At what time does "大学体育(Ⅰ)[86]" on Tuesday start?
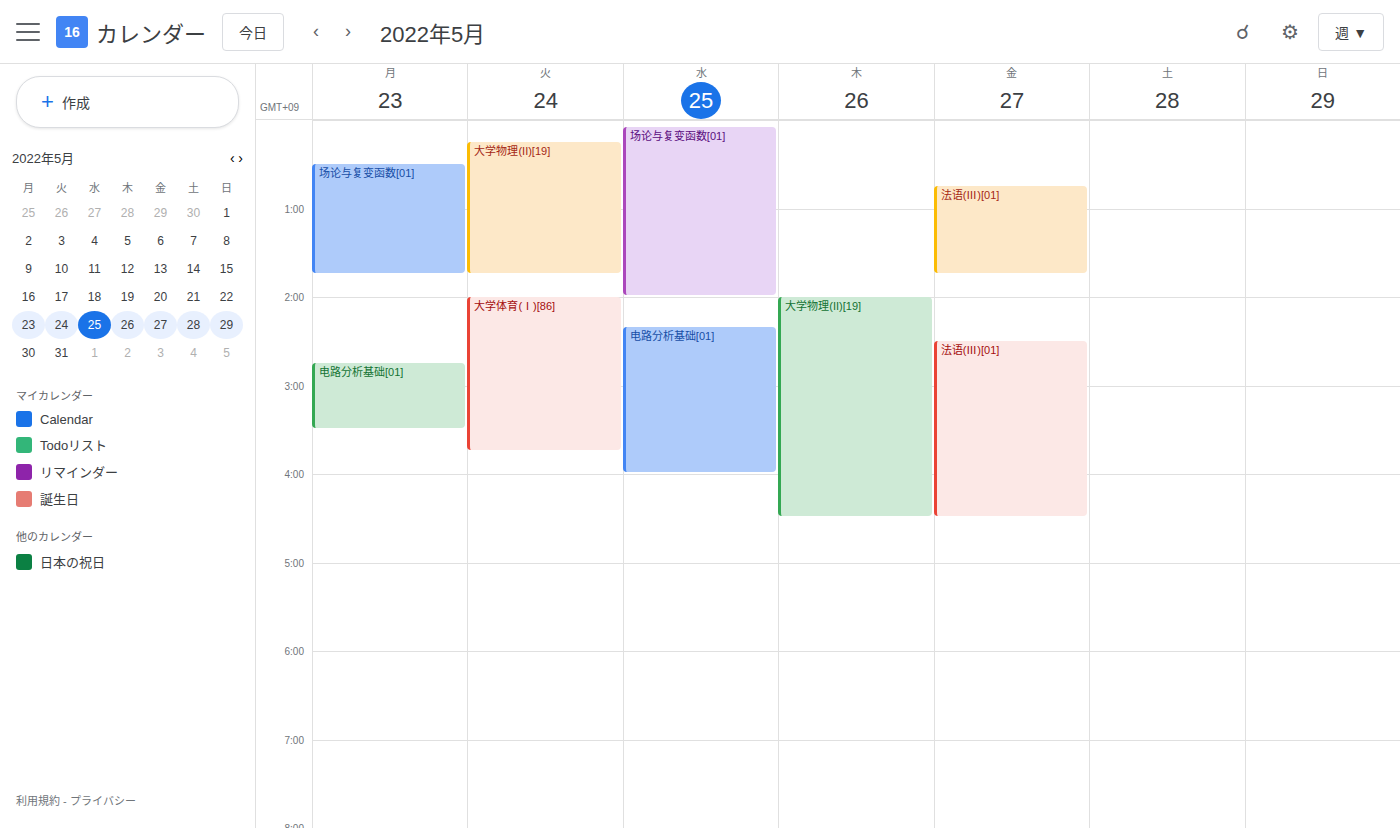
2:00 AM